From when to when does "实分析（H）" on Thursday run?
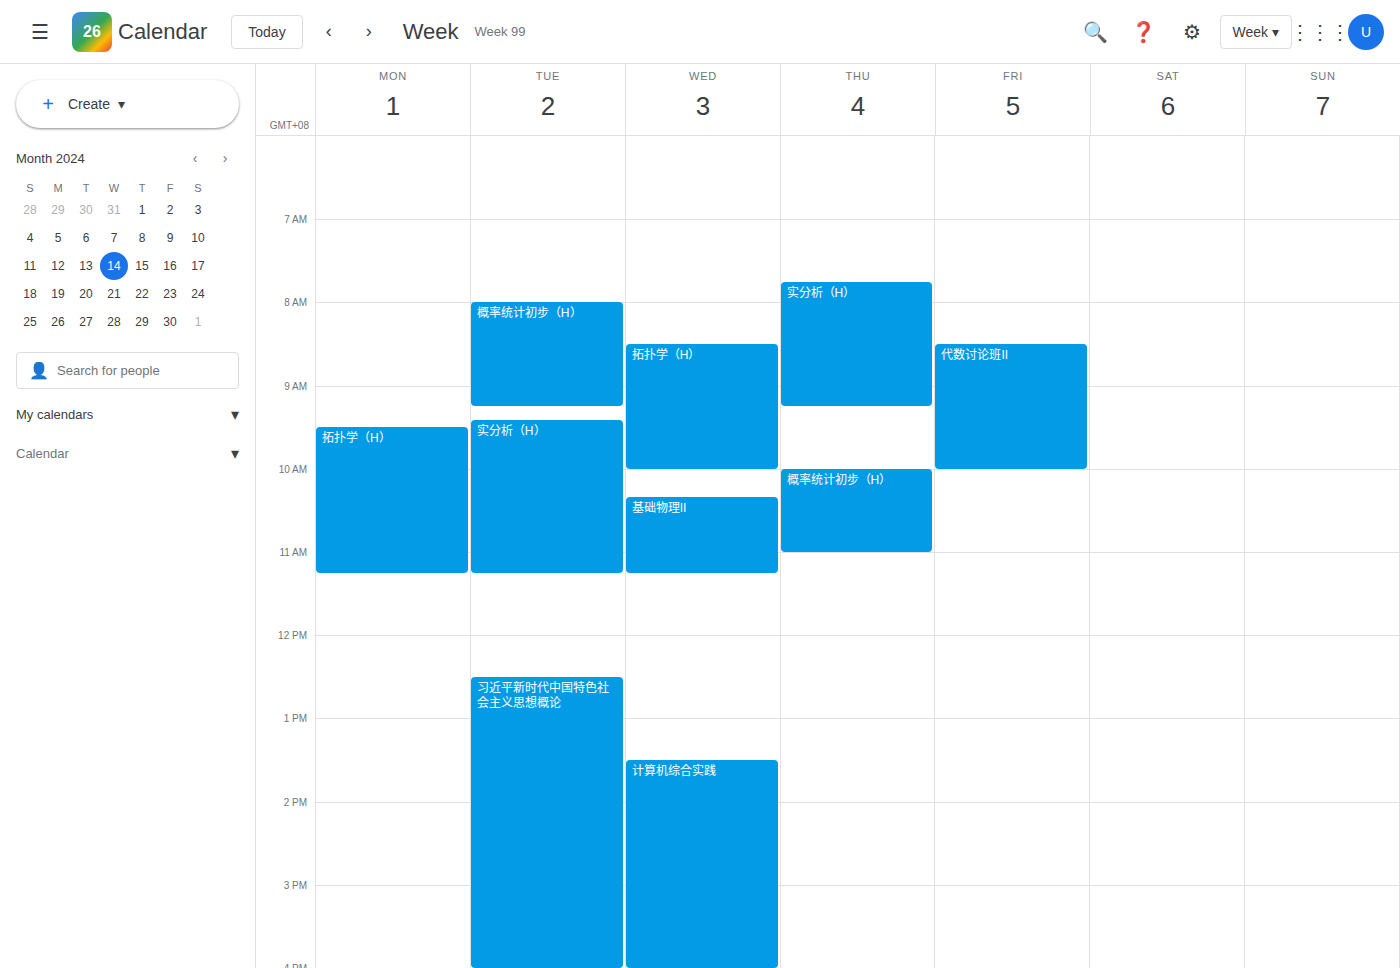
7:45 AM to 9:15 AM